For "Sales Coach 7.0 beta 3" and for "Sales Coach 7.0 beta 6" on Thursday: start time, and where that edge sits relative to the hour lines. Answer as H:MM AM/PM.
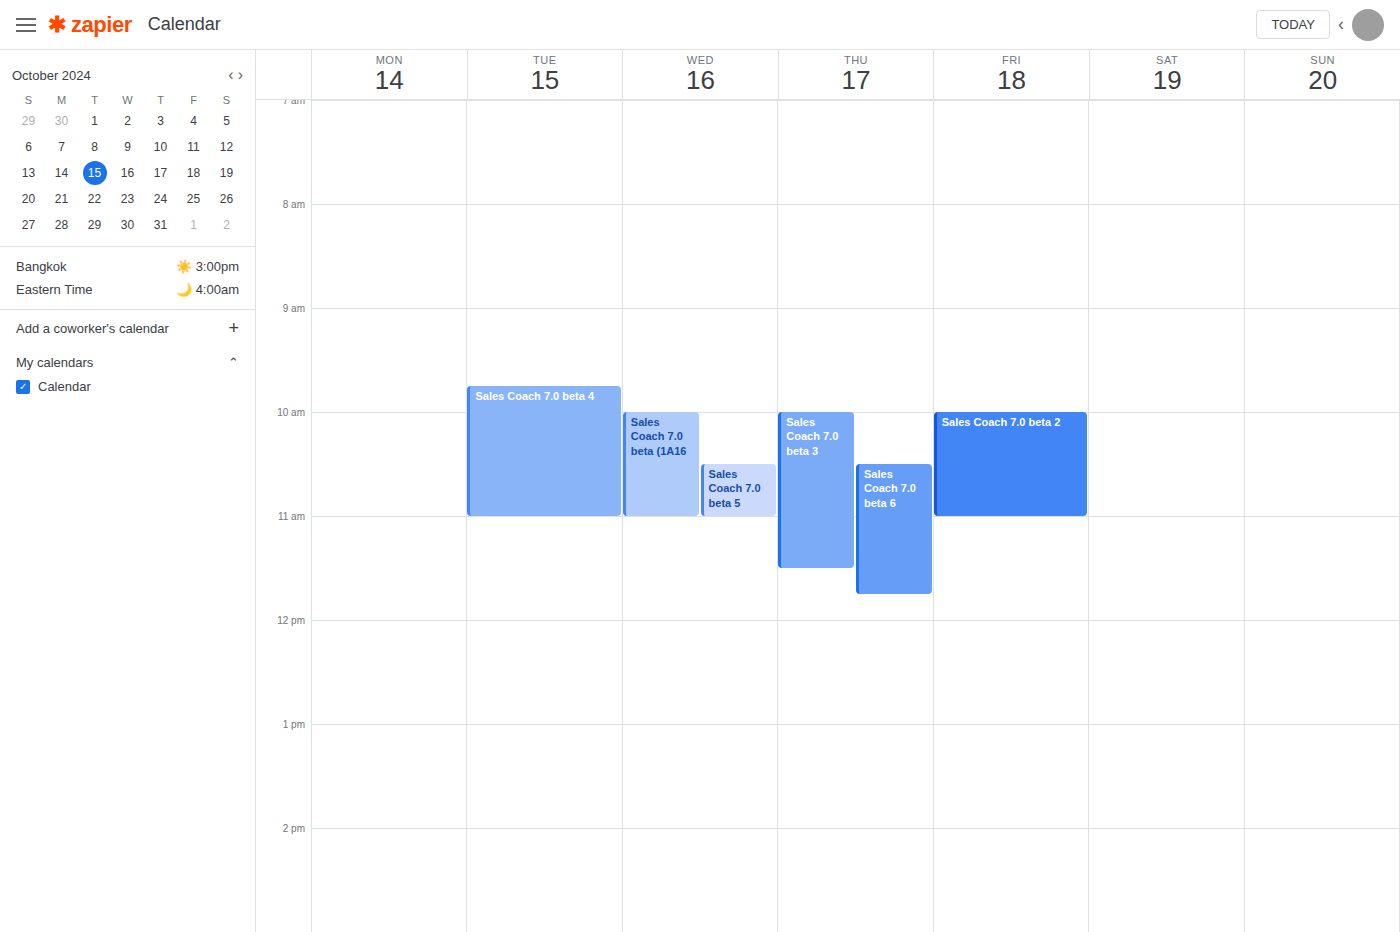
"Sales Coach 7.0 beta 3": 10:00 AM, exactly on the 10 AM line. "Sales Coach 7.0 beta 6": 10:30 AM, halfway between the 10 AM and 11 AM lines.